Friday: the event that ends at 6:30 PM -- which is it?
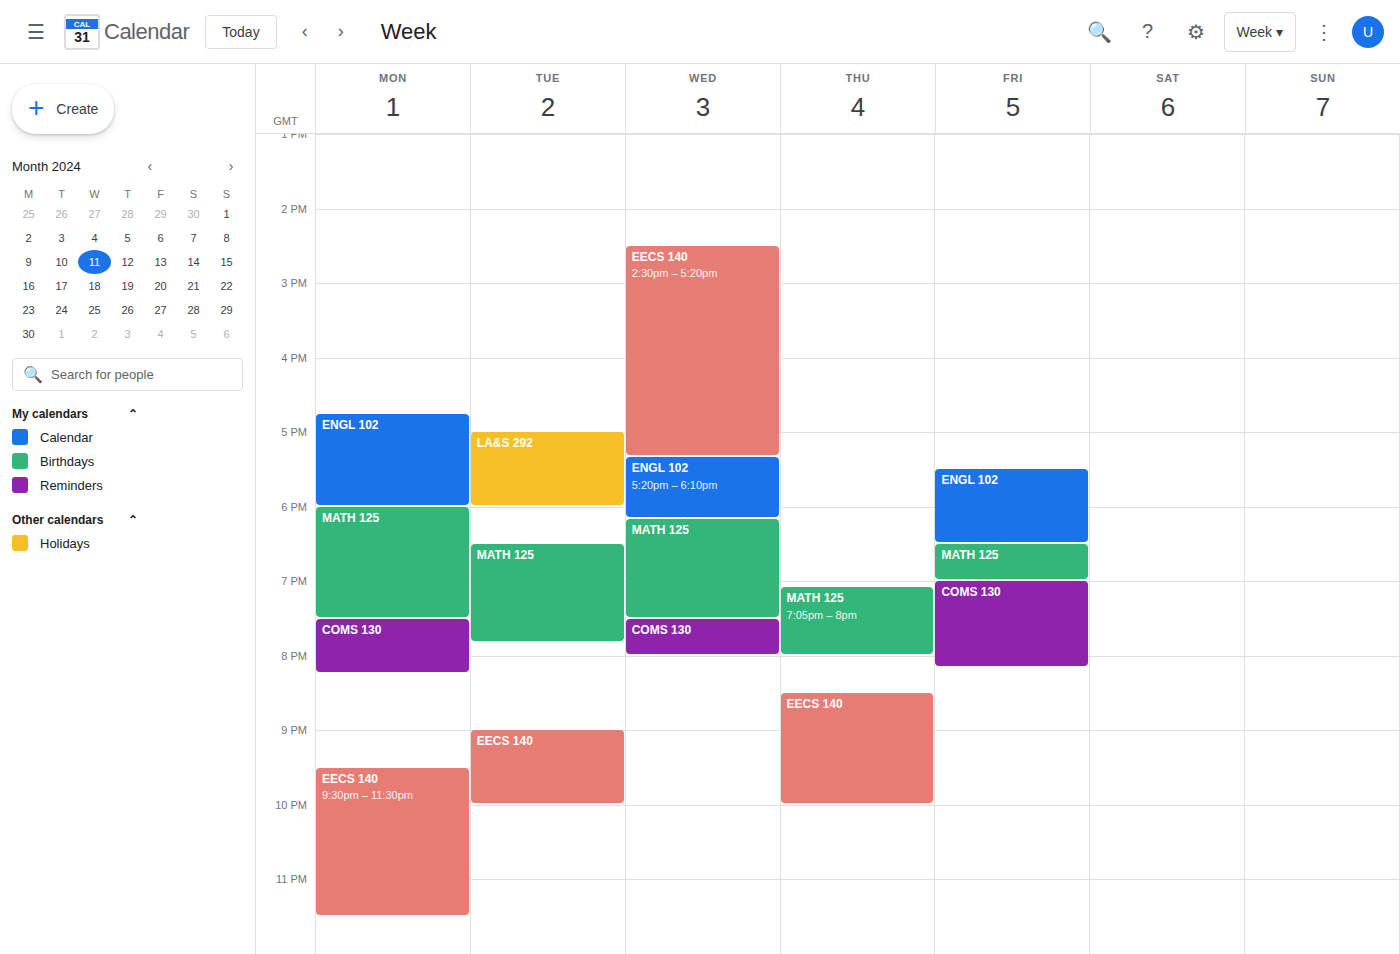
"ENGL 102"